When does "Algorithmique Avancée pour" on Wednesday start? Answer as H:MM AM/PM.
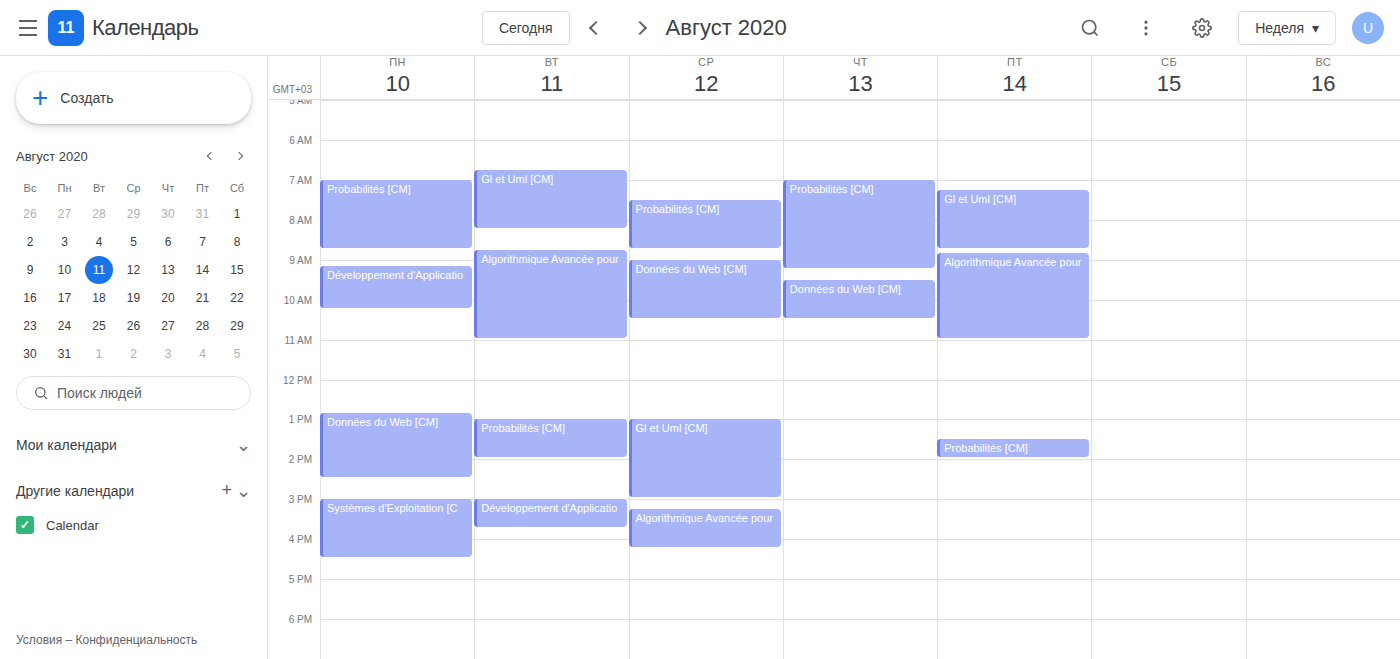
3:15 PM